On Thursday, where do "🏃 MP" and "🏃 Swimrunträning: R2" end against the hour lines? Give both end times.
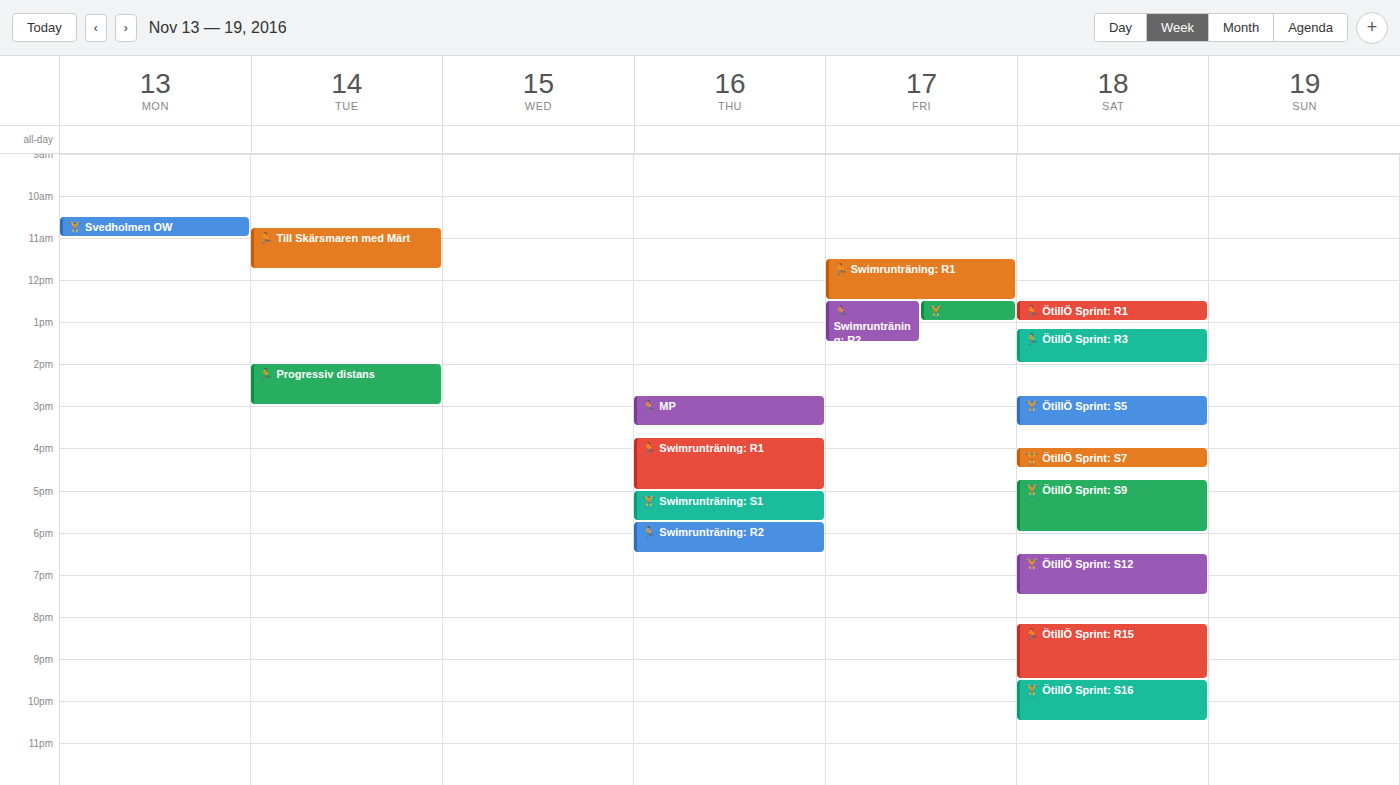
"🏃 MP": 3:30 PM, halfway between the 3 PM and 4 PM lines. "🏃 Swimrunträning: R2": 6:30 PM, halfway between the 6 PM and 7 PM lines.